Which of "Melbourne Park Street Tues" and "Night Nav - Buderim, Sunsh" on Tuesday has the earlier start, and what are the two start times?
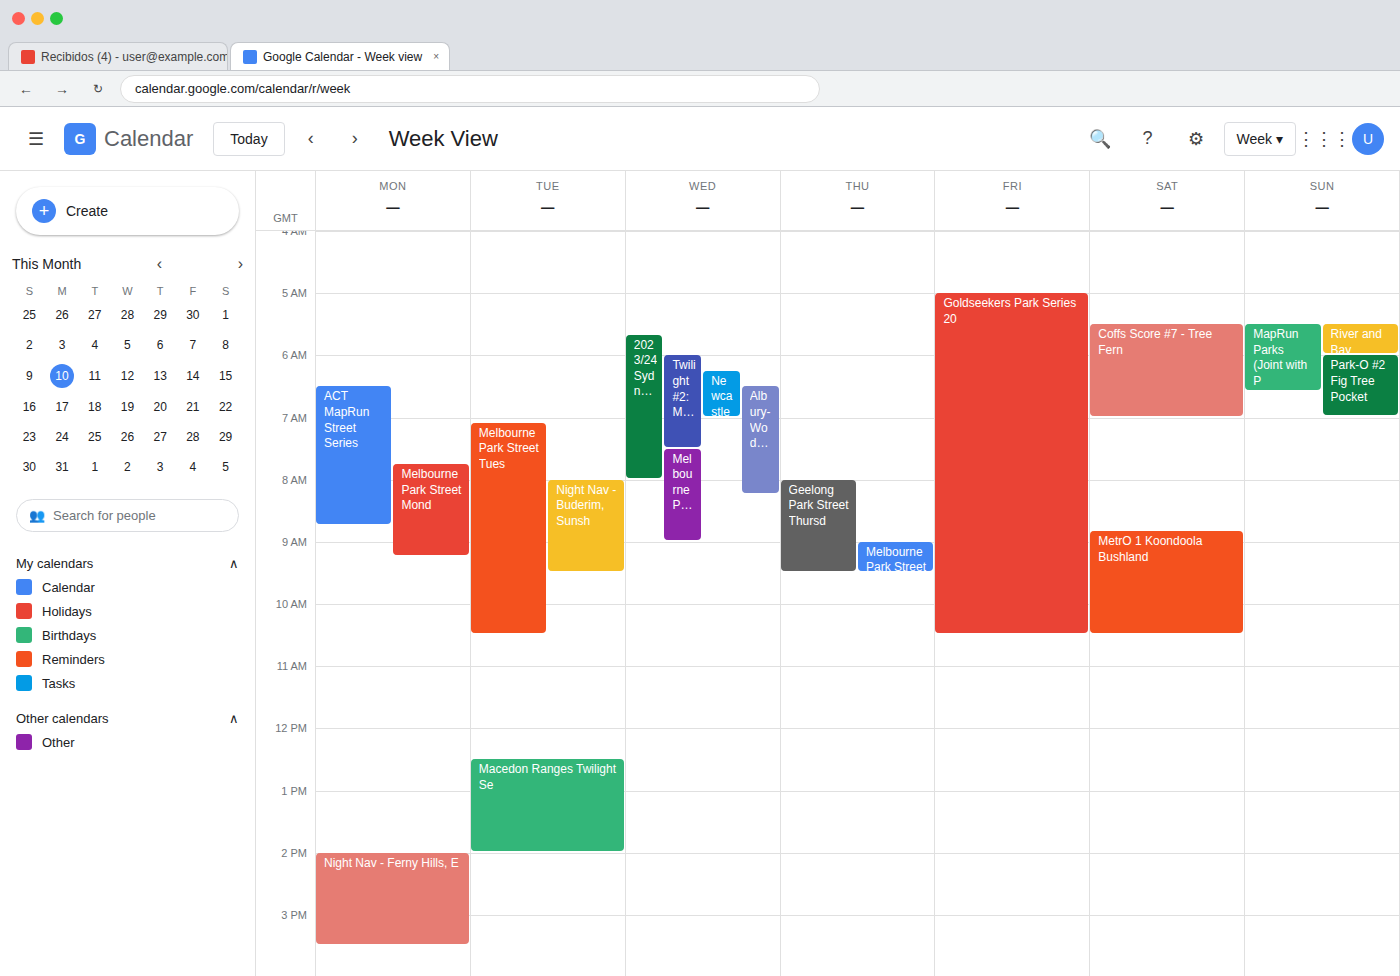
"Melbourne Park Street Tues" 7:05 AM; "Night Nav - Buderim, Sunsh" 8:00 AM.